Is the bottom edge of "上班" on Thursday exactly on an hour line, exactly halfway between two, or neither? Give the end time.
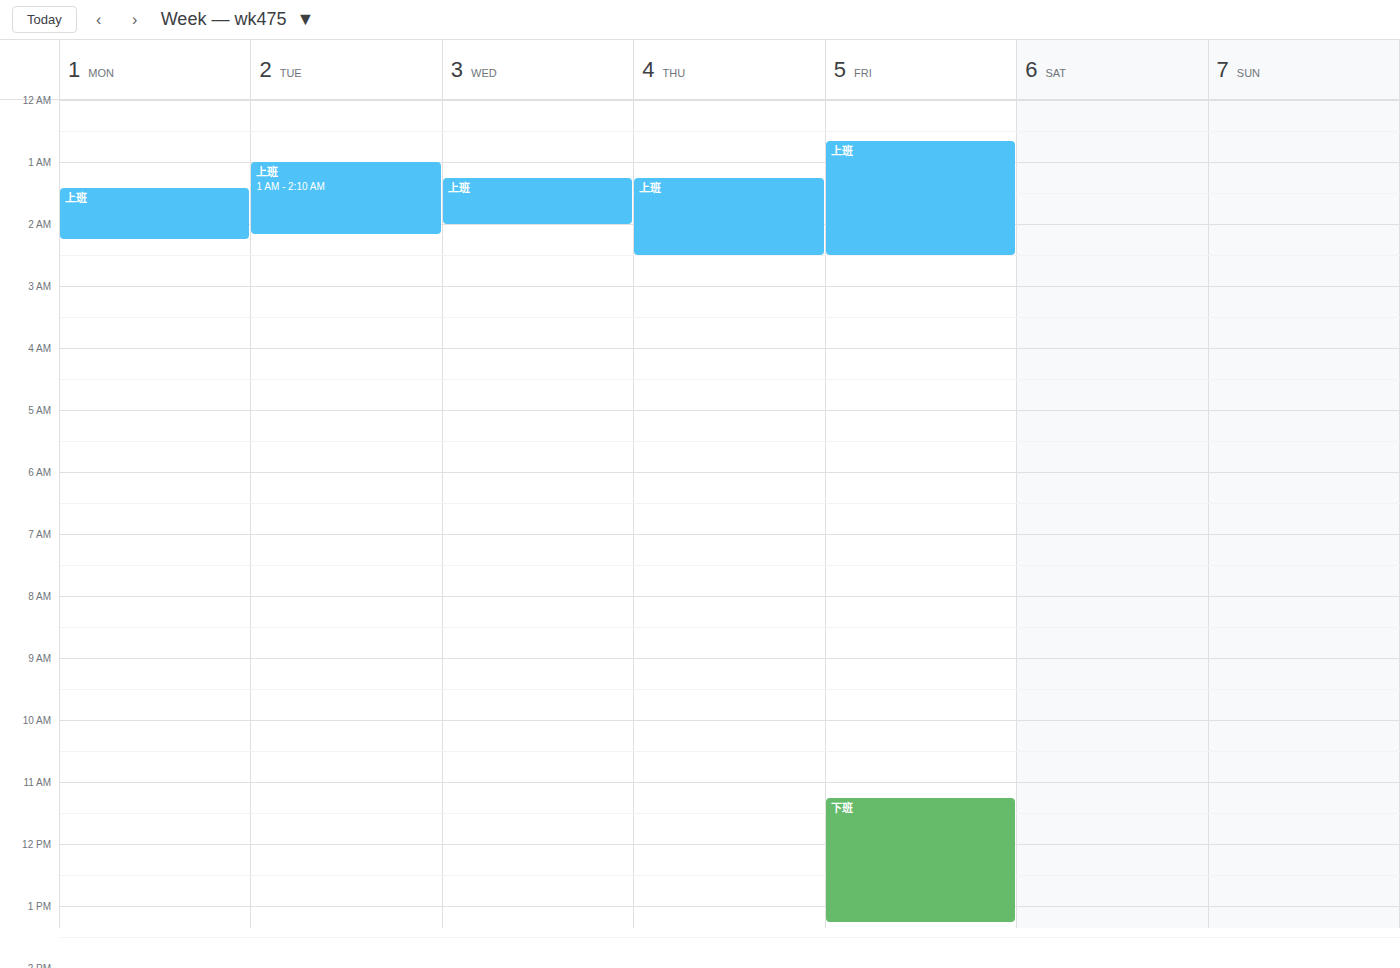
2:30 AM -- halfway between the 2 AM and 3 AM lines.